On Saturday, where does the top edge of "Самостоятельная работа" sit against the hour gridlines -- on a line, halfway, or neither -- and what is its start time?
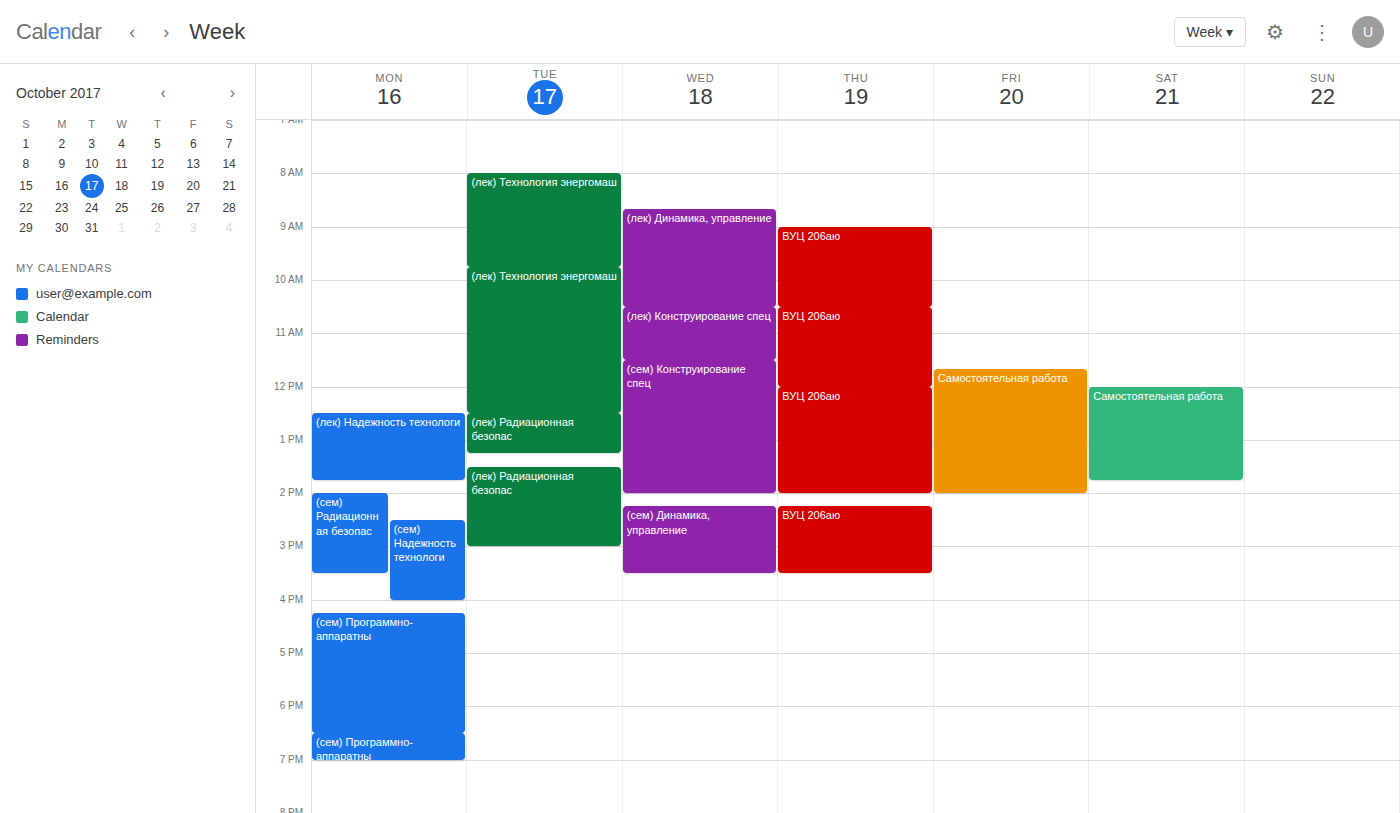
12:00 PM -- exactly on the 12 PM line.